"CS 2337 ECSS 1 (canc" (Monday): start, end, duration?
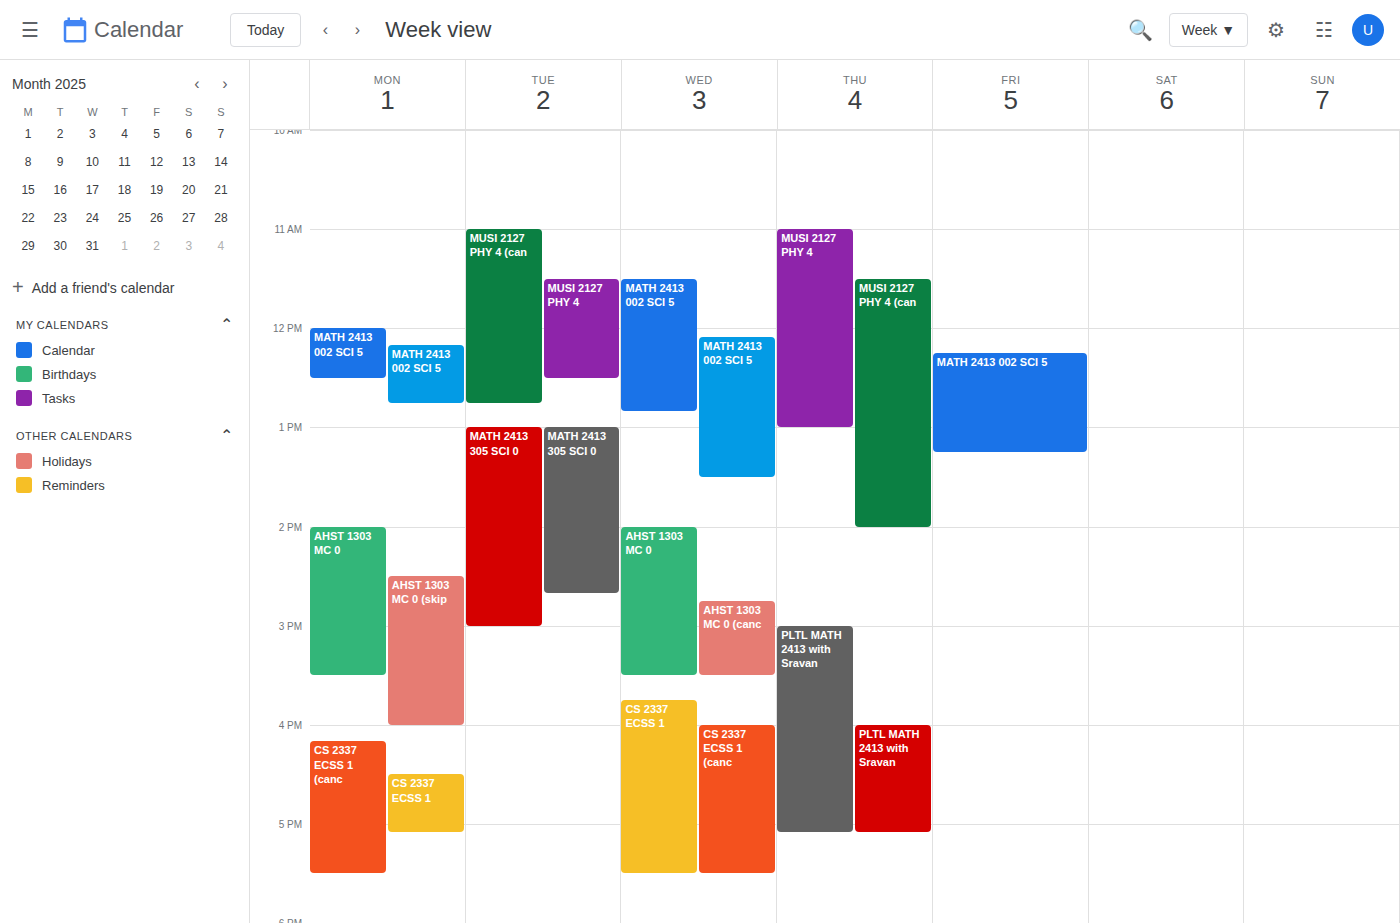
4:10 PM to 5:30 PM, 1 hour 20 minutes